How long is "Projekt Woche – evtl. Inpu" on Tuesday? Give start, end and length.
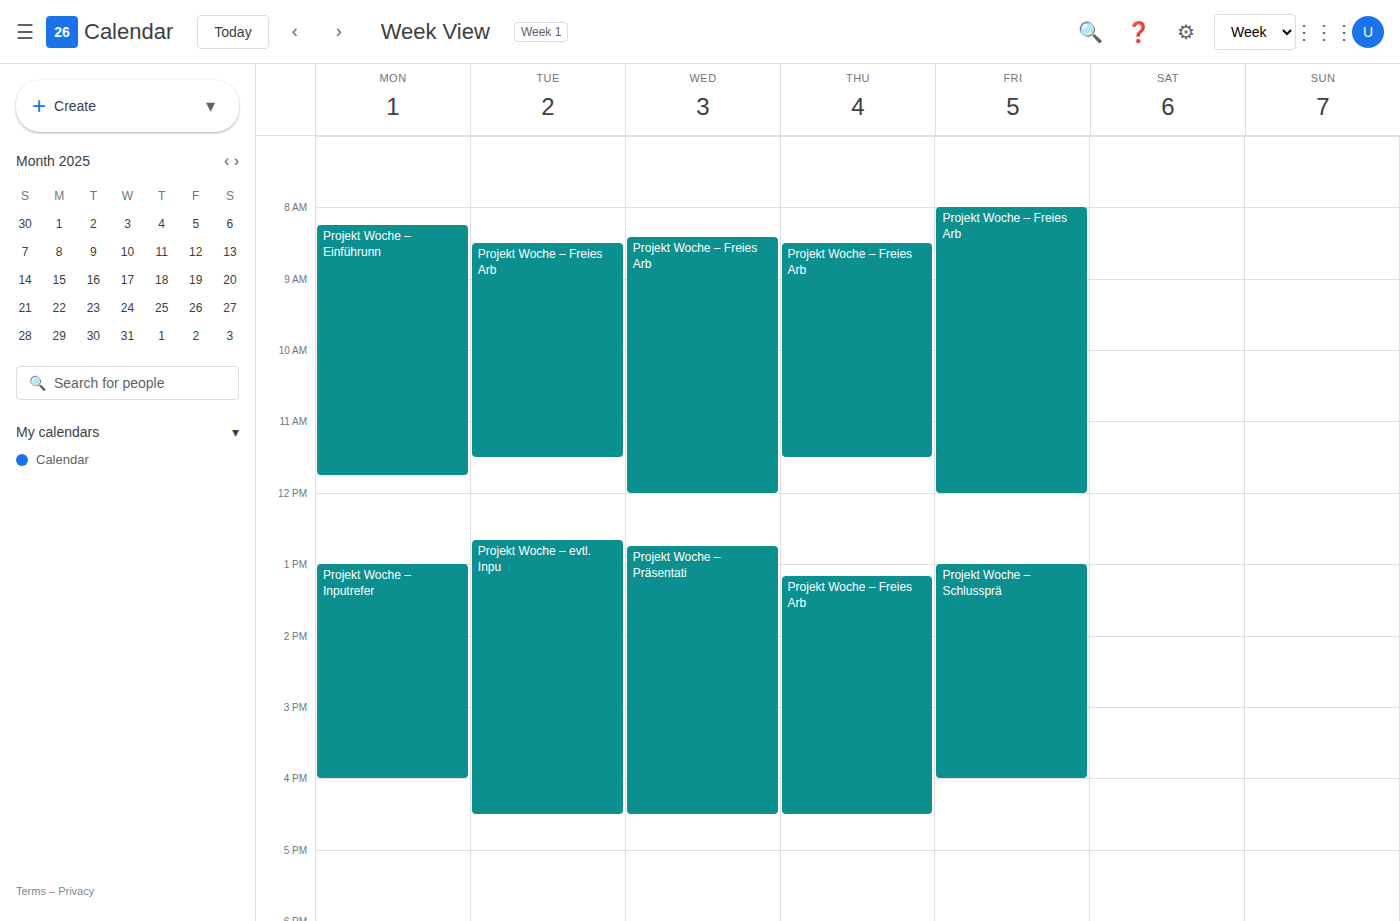
12:40 PM to 4:30 PM, 3 hours 50 minutes